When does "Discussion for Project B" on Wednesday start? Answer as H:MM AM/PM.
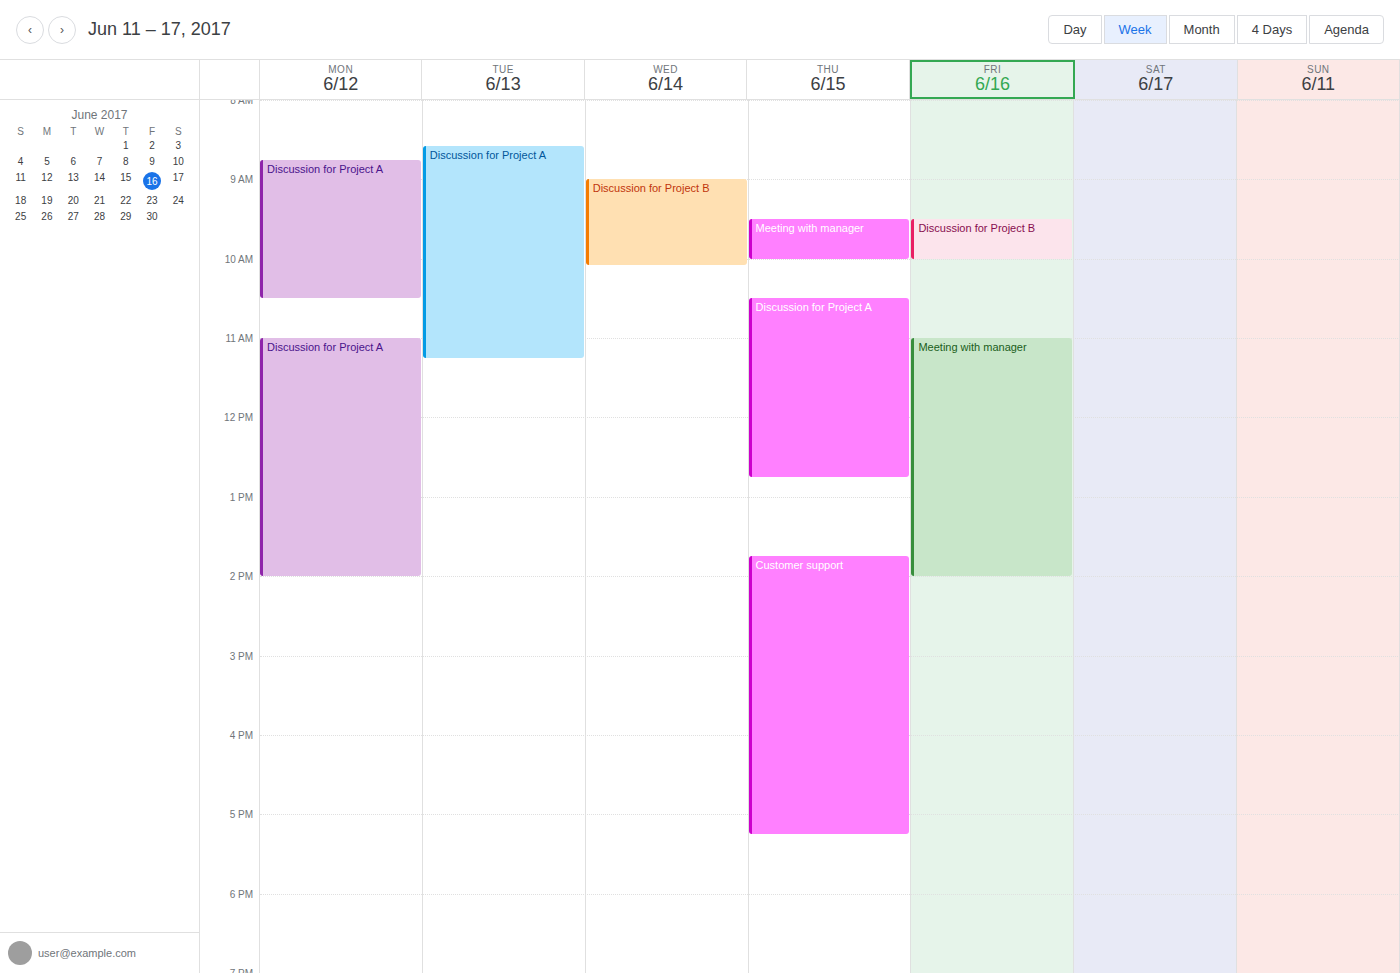
9:00 AM